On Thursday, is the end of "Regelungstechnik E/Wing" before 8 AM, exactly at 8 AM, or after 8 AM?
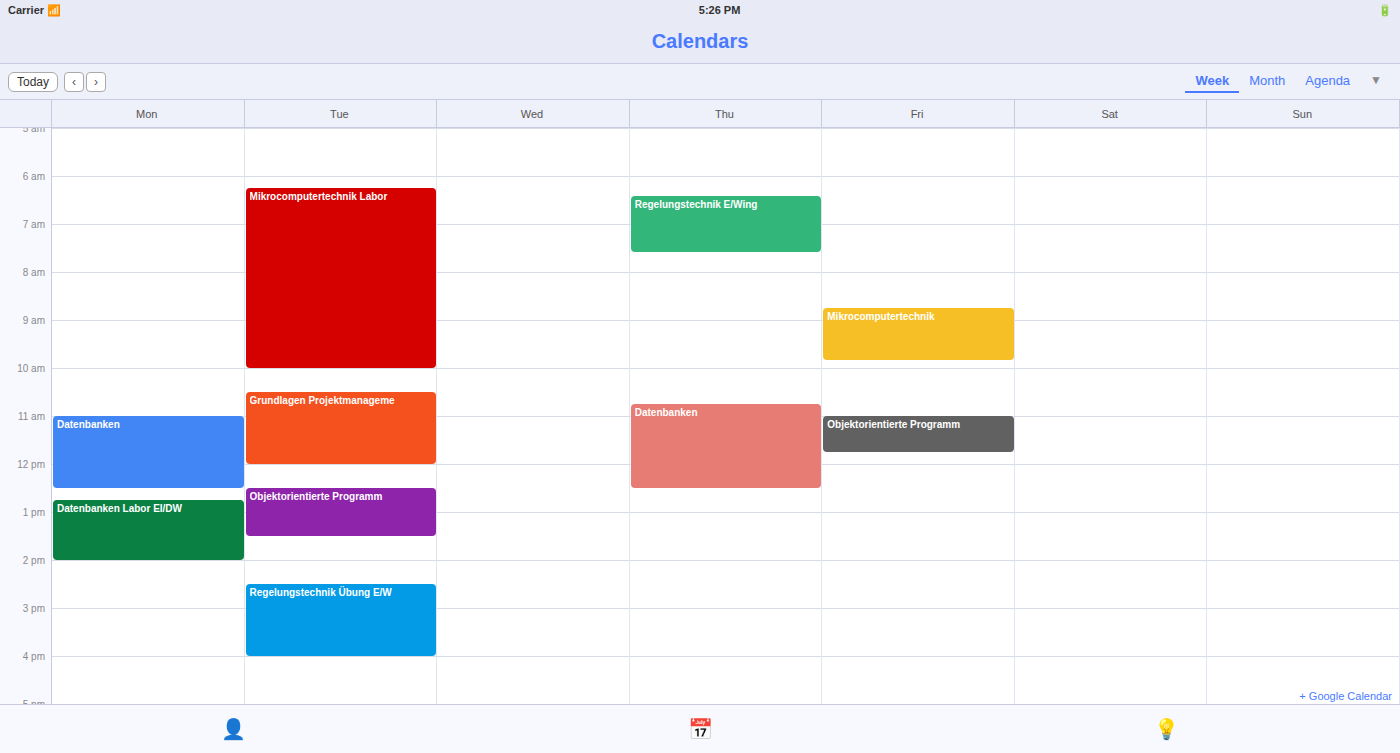
7:35 AM -- before 8 AM, 25 minutes above the 8 AM line.